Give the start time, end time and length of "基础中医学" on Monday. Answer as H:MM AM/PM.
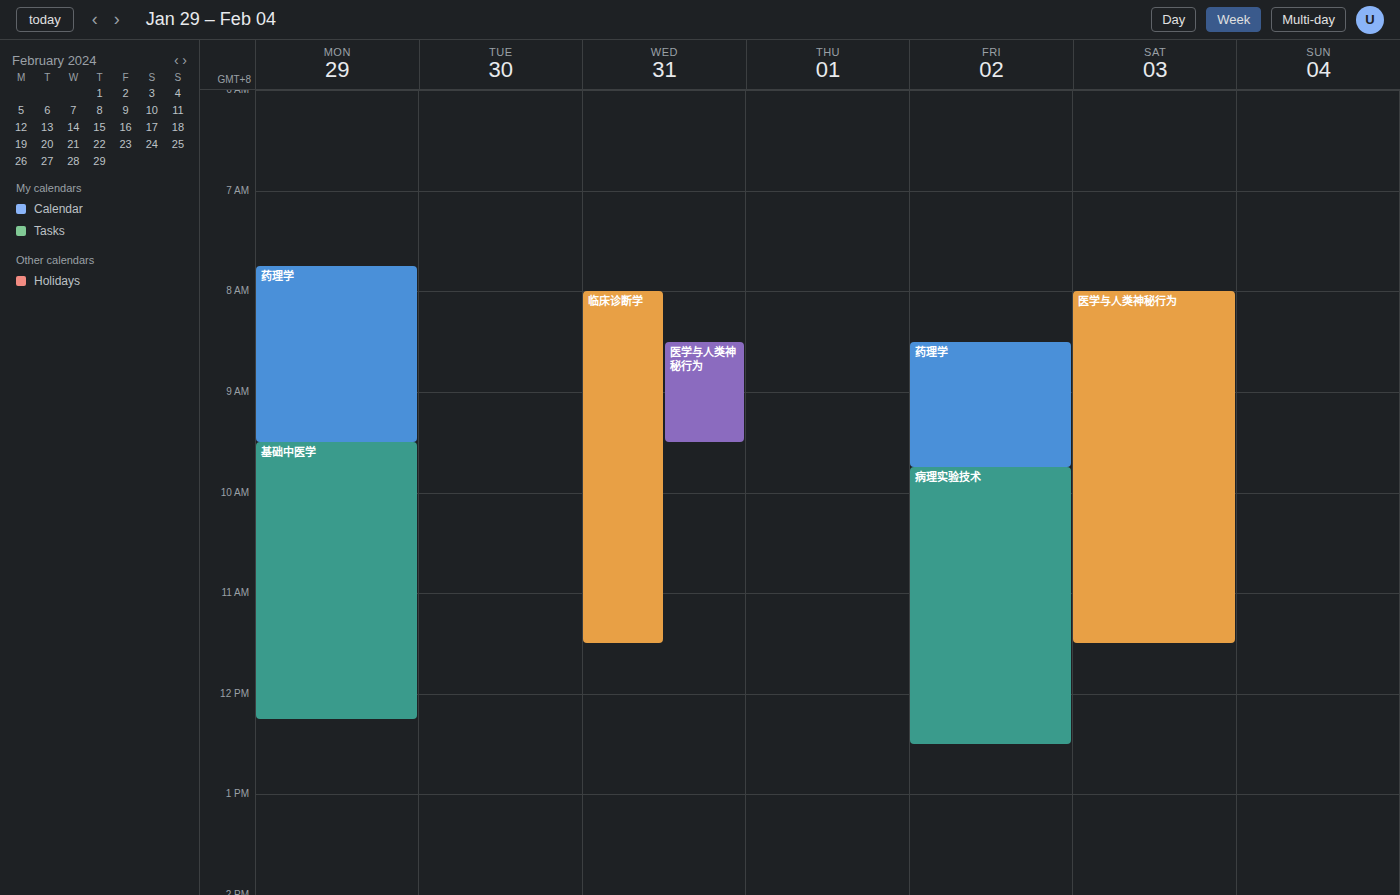
9:30 AM to 12:15 PM, 2 hours 45 minutes